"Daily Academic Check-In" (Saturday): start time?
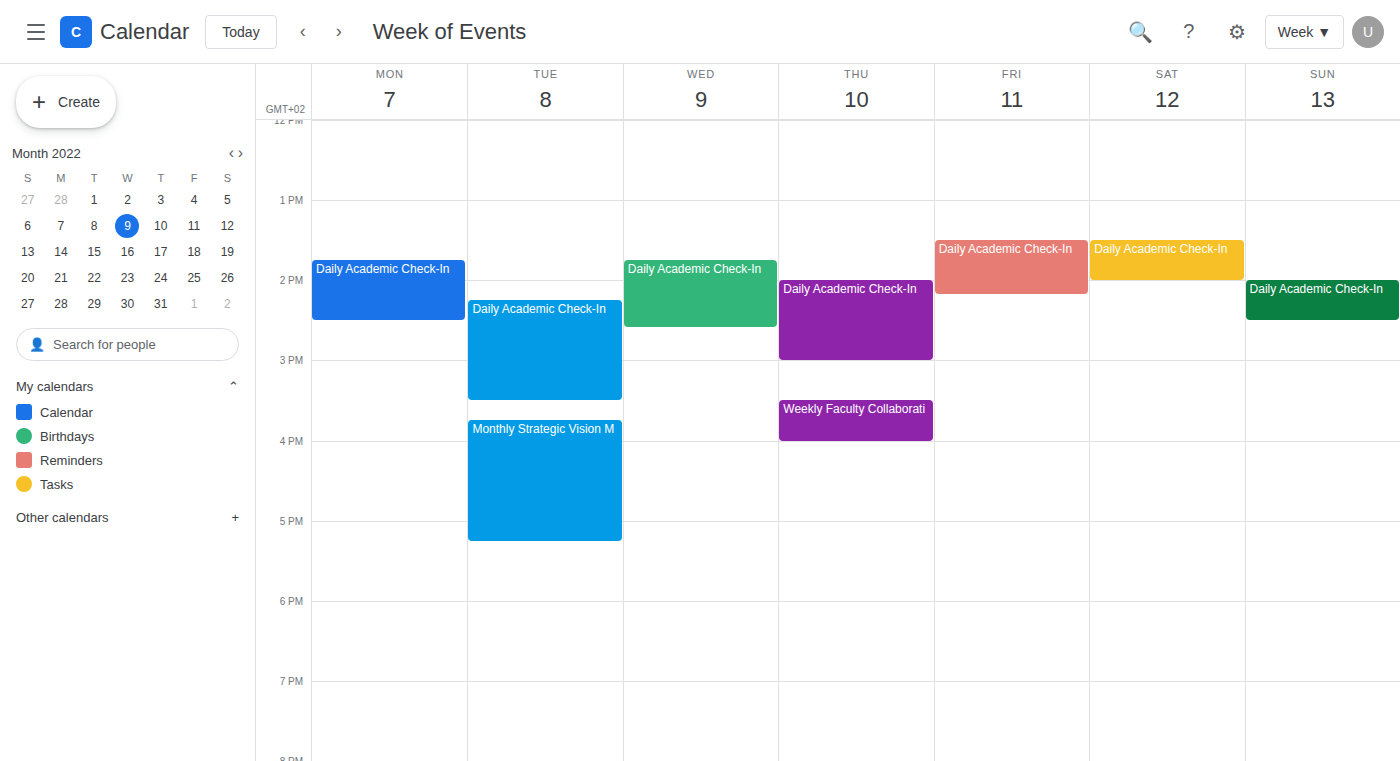
1:30 PM